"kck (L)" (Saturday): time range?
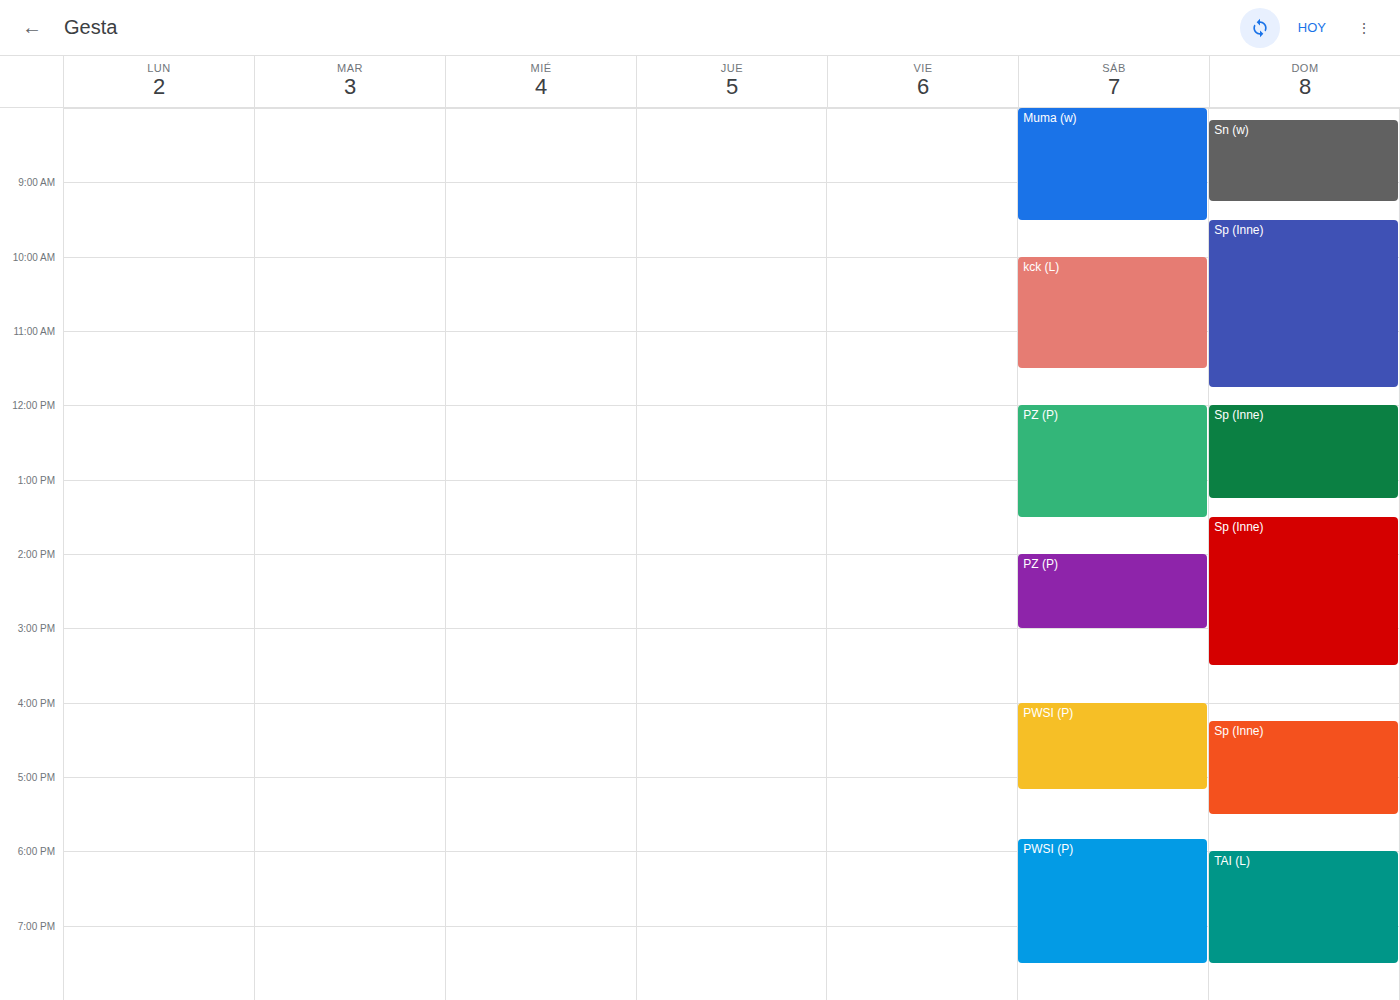
10:00 to 11:30